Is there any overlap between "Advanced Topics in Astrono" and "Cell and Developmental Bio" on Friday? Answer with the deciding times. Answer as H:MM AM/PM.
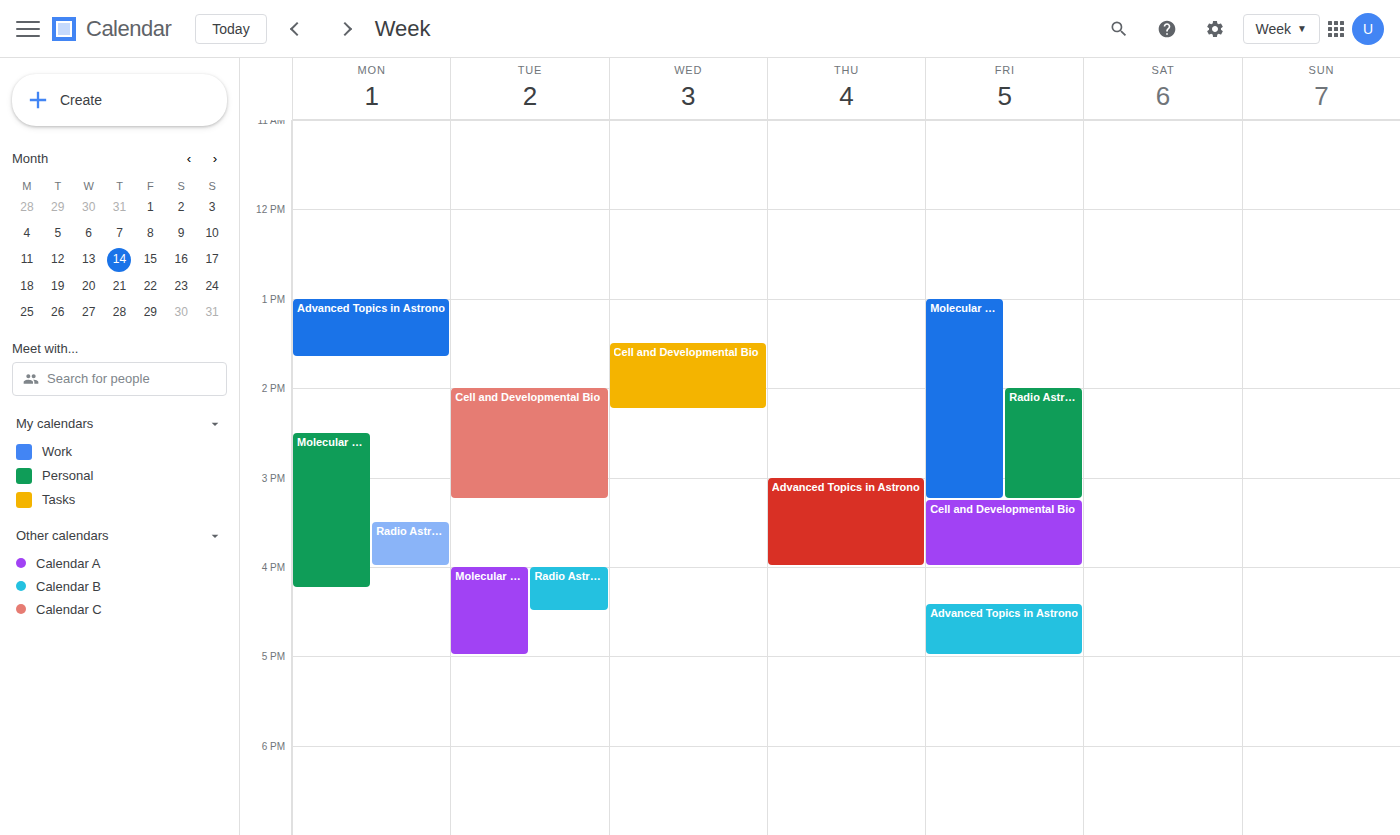
"Cell and Developmental Bio" ends at 4:00 PM and "Advanced Topics in Astrono" starts at 4:25 PM -- no overlap.